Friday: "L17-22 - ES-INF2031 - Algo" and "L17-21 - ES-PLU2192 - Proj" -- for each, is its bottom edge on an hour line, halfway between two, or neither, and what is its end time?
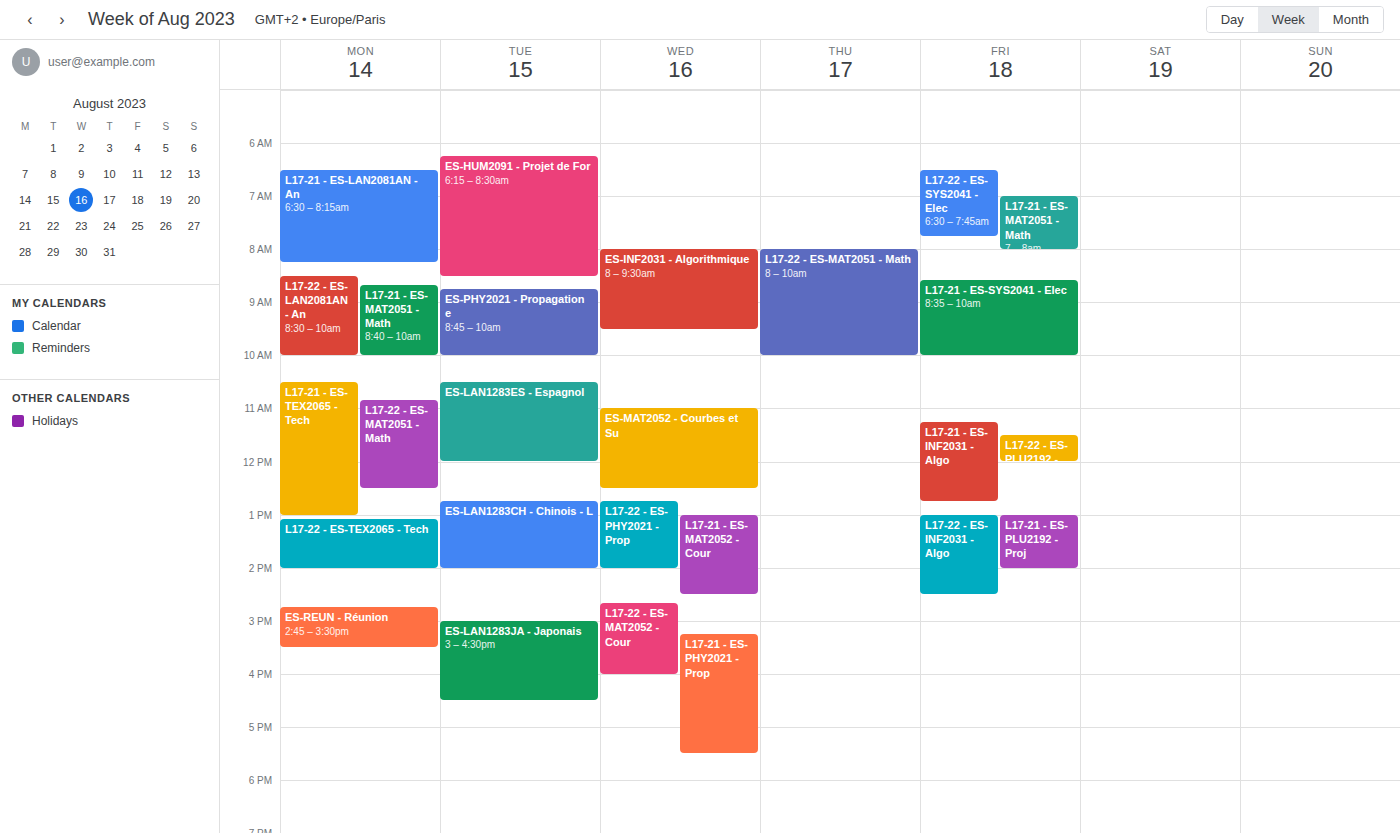
"L17-22 - ES-INF2031 - Algo": 2:30 PM, halfway between the 2 PM and 3 PM lines. "L17-21 - ES-PLU2192 - Proj": 2:00 PM, exactly on the 2 PM line.